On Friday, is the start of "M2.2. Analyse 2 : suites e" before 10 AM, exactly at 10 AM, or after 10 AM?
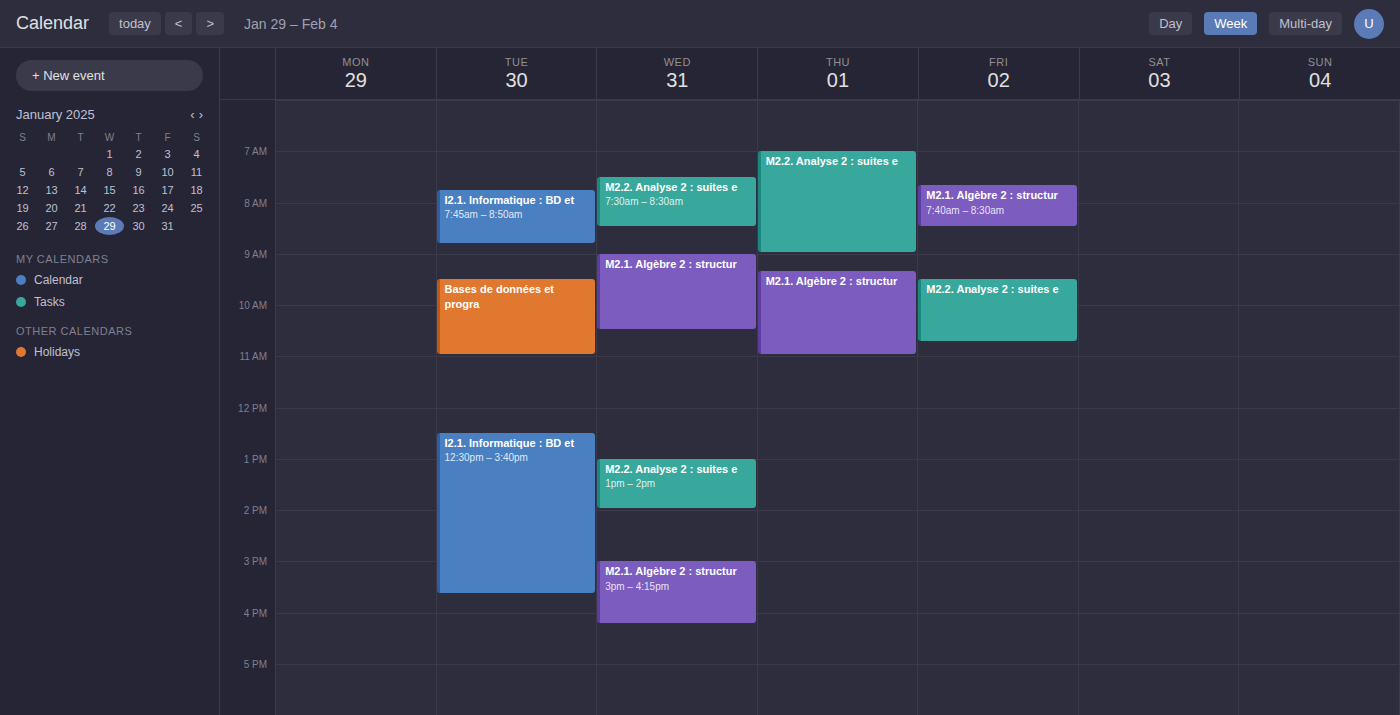
9:30 AM -- before 10 AM, 30 minutes above the 10 AM line.